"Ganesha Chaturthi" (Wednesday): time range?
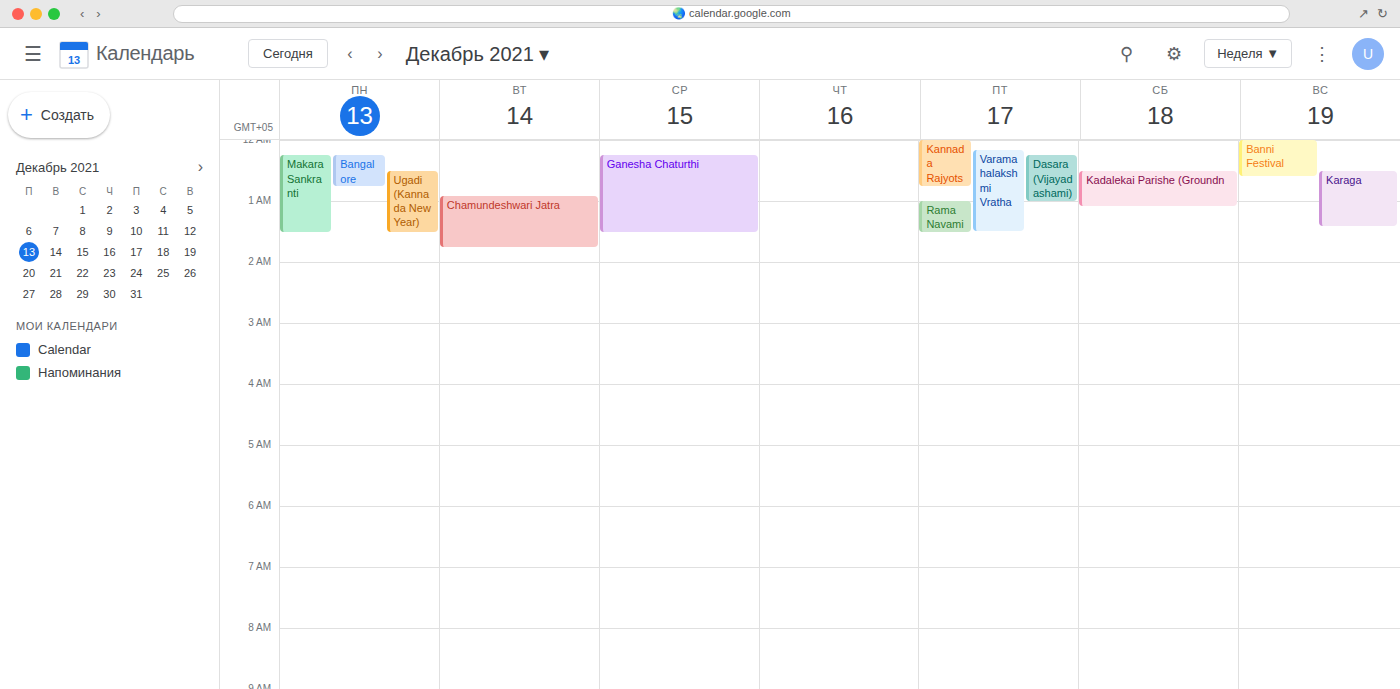
12:15 AM to 1:30 AM